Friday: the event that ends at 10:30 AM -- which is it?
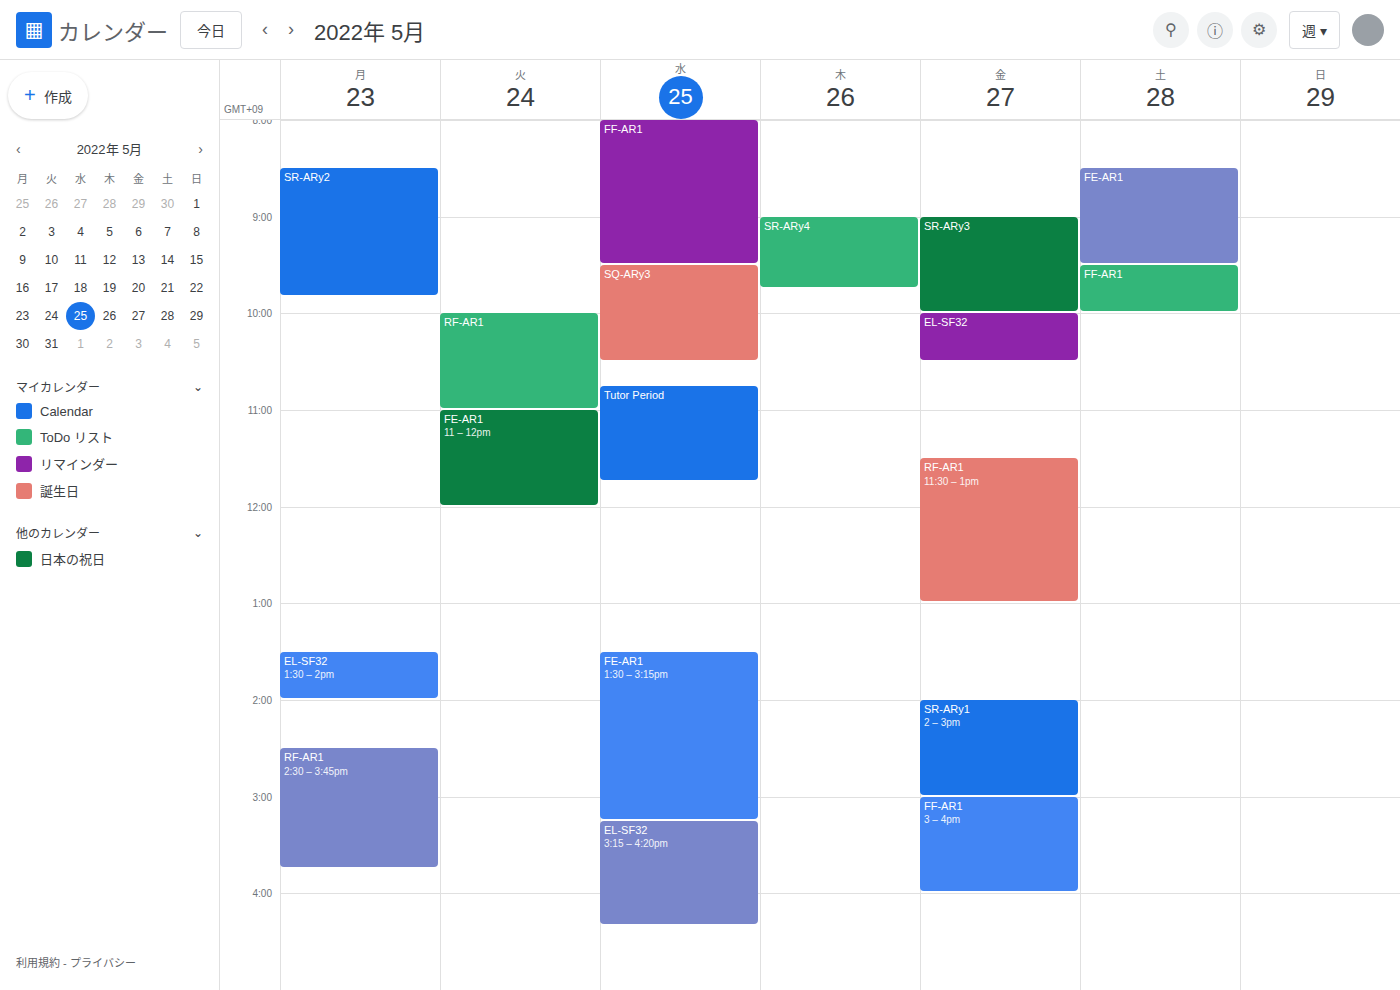
"EL-SF32"